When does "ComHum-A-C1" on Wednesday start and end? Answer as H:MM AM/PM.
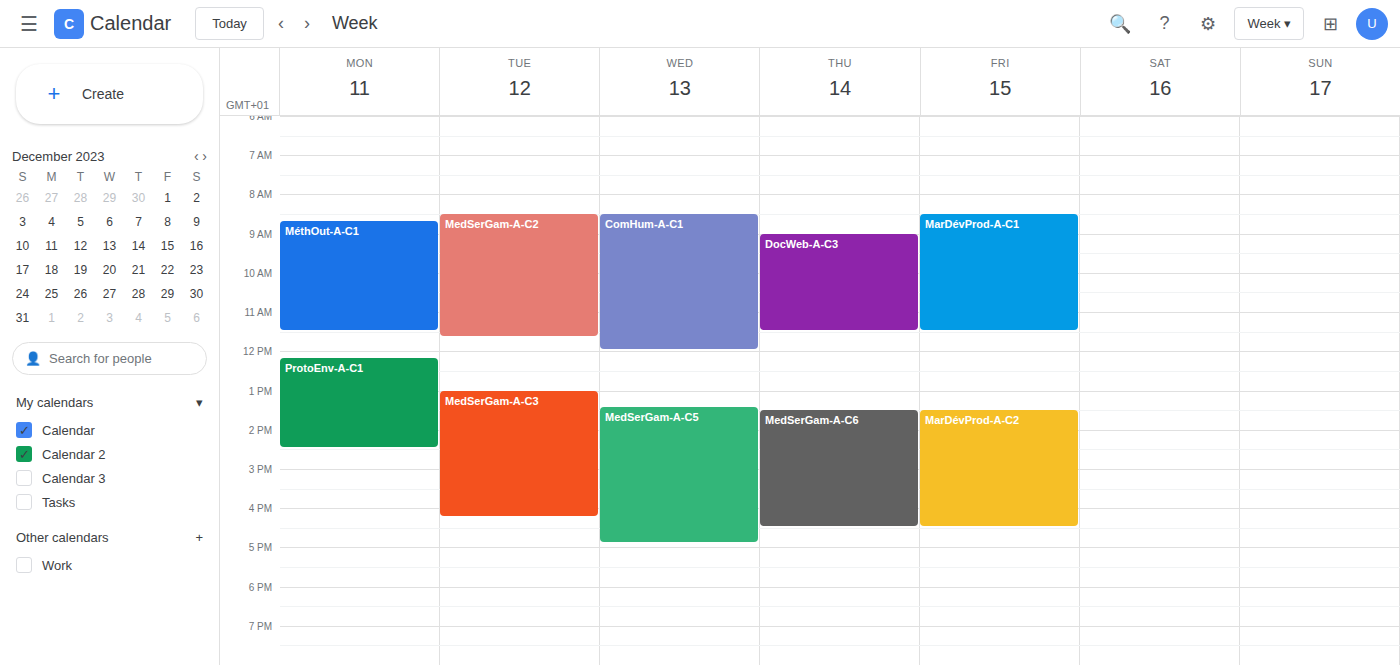
8:30 AM to 12:00 PM